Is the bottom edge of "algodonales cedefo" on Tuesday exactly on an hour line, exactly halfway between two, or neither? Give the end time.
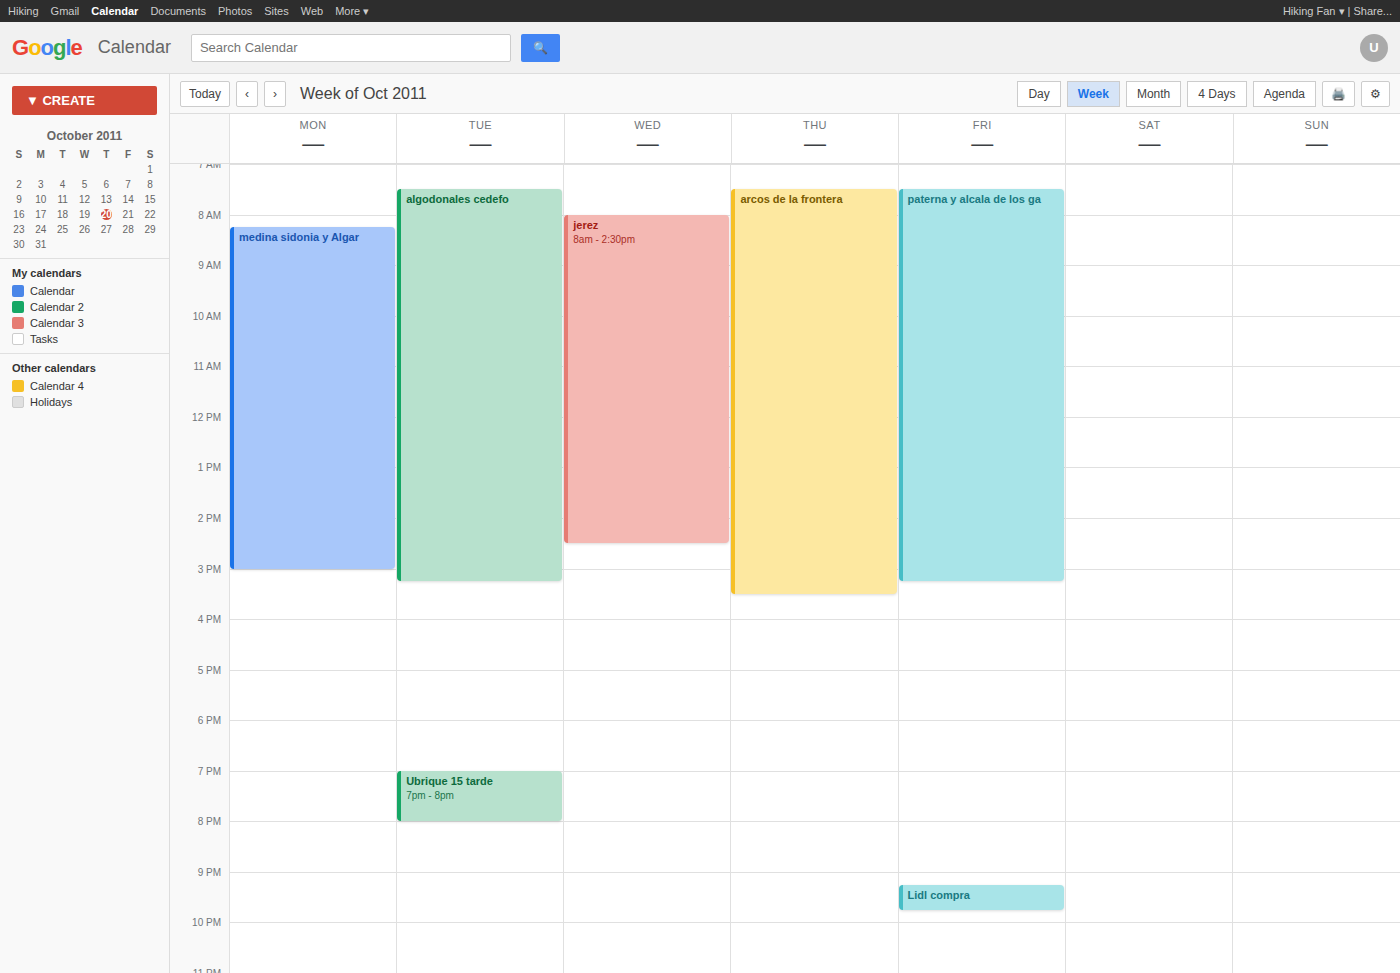
3:15 PM -- neither: a quarter of the way from the 3 PM line to the 4 PM line.